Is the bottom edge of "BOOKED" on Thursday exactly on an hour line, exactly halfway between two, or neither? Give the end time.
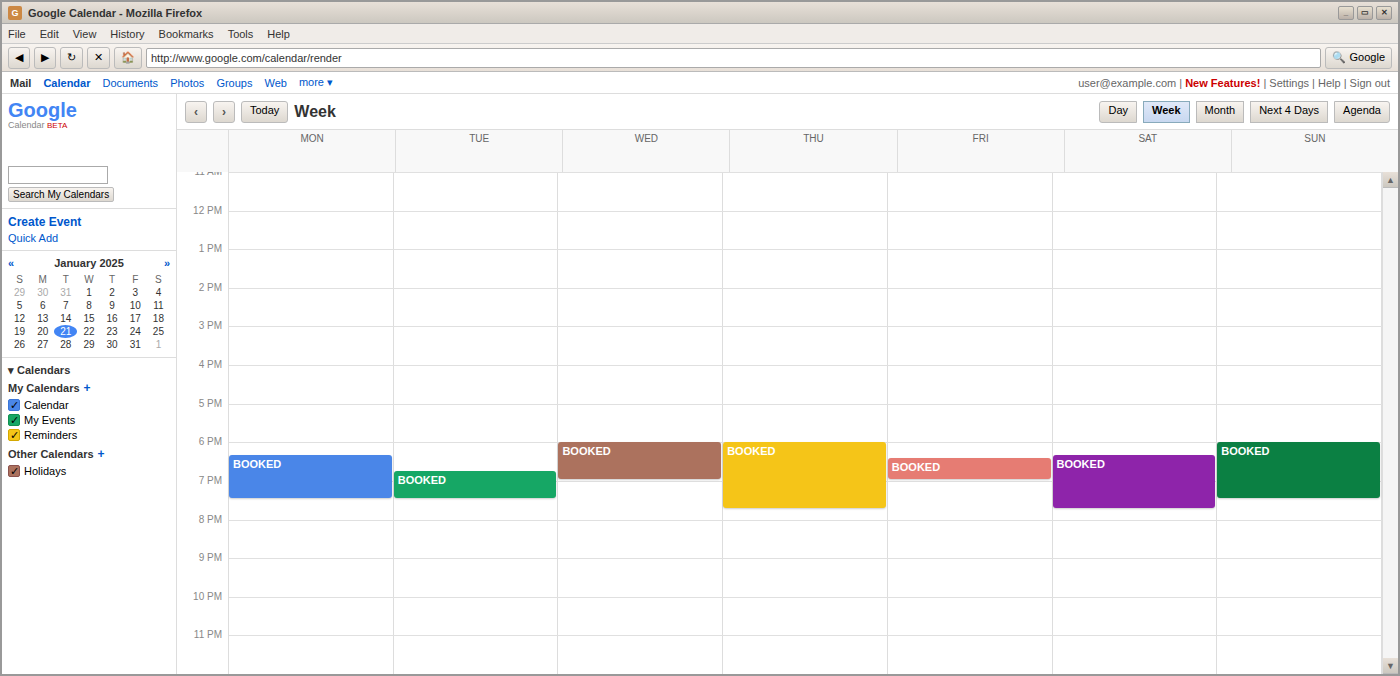
7:45 PM -- neither: three quarters of the way from the 7 PM line to the 8 PM line.